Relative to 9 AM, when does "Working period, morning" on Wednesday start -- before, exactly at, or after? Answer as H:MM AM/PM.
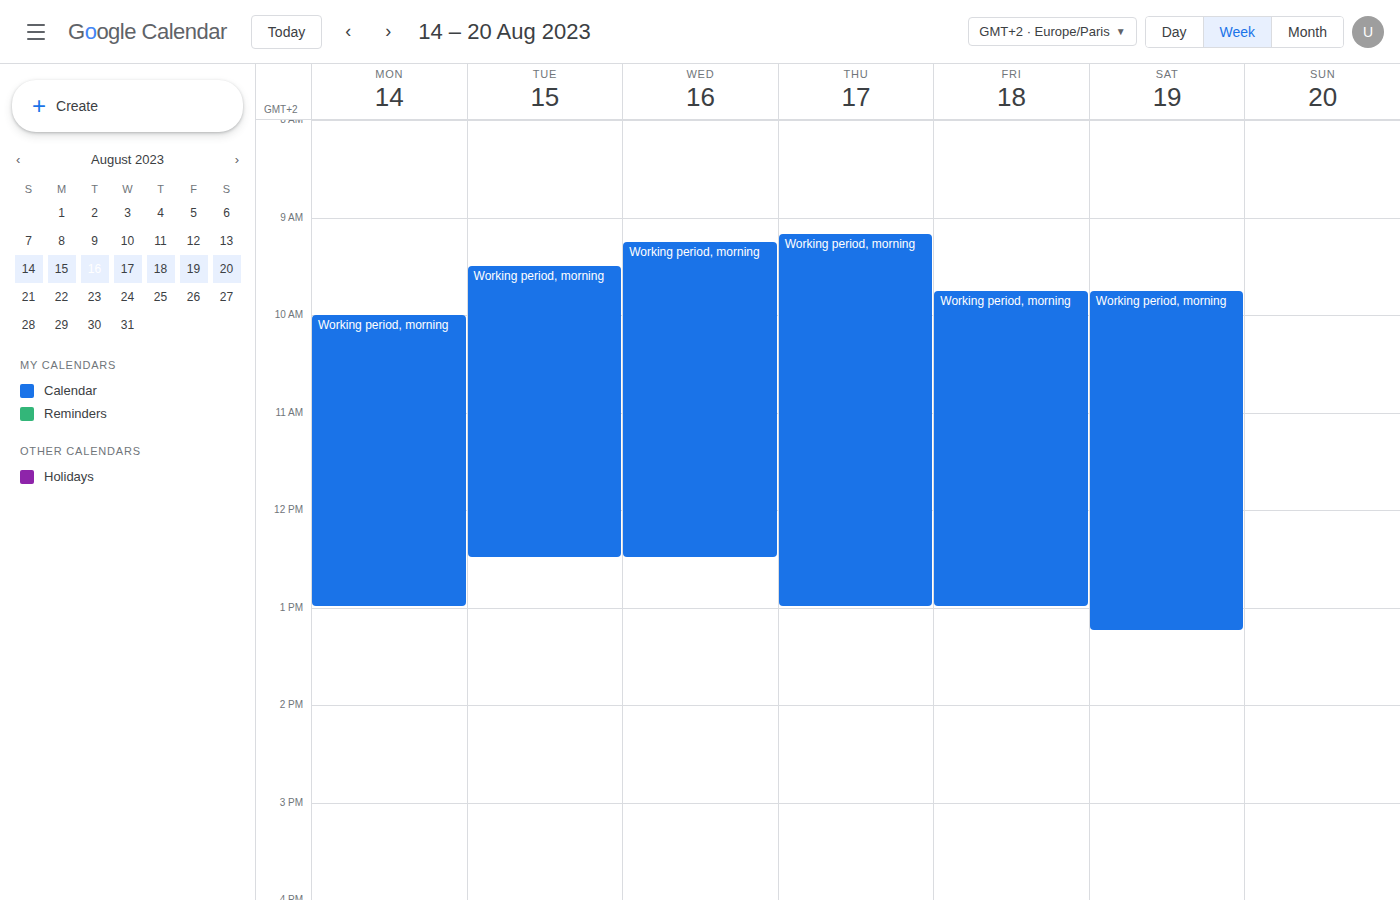
9:15 AM -- after 9 AM, 15 minutes below the 9 AM line.